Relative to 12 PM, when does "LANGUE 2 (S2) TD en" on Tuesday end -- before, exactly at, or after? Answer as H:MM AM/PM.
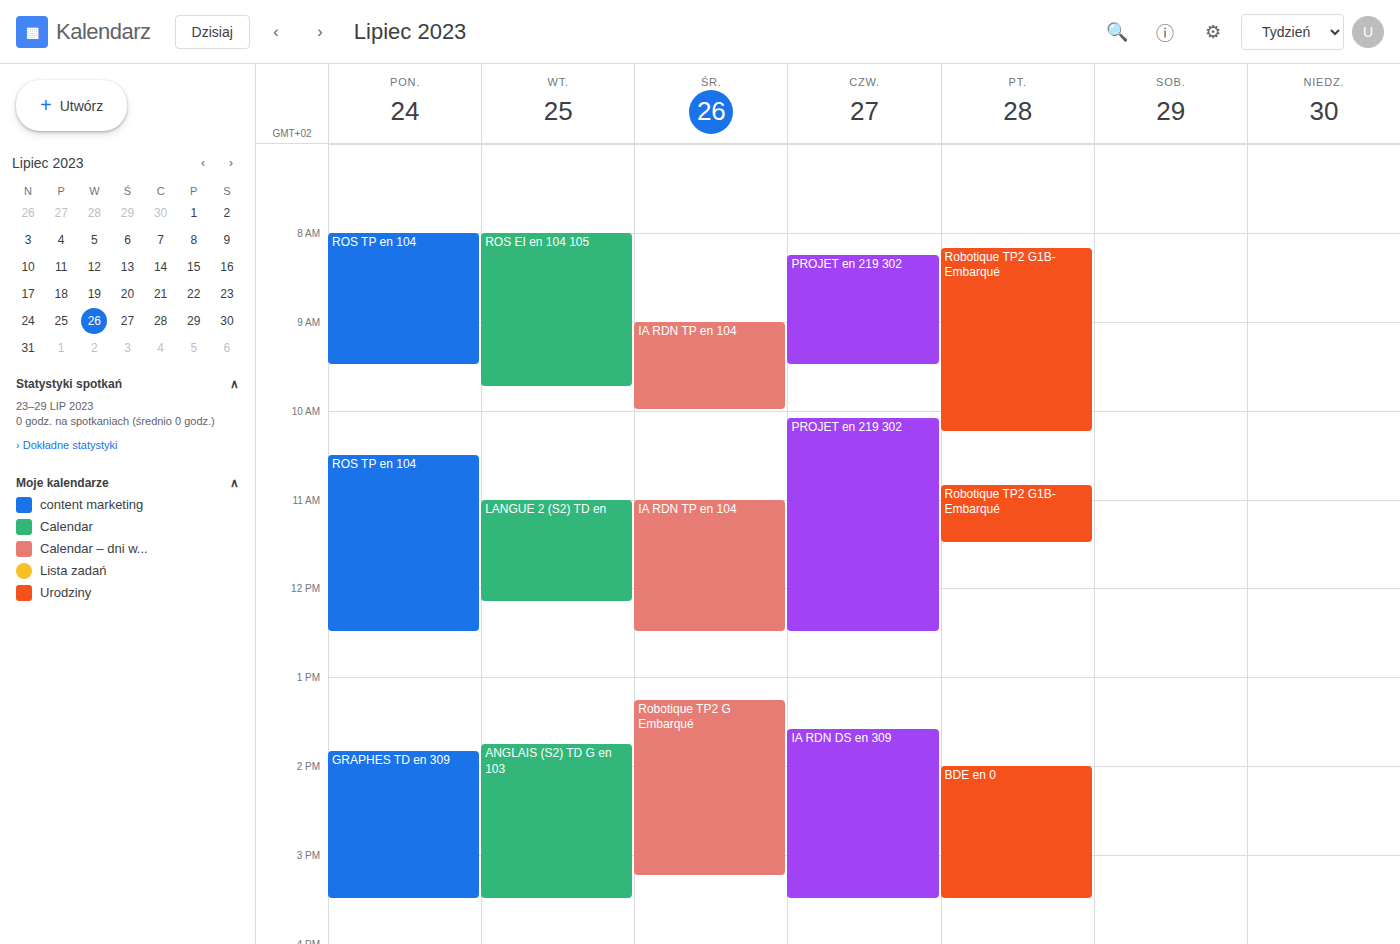
12:10 PM -- after 12 PM, 10 minutes below the 12 PM line.